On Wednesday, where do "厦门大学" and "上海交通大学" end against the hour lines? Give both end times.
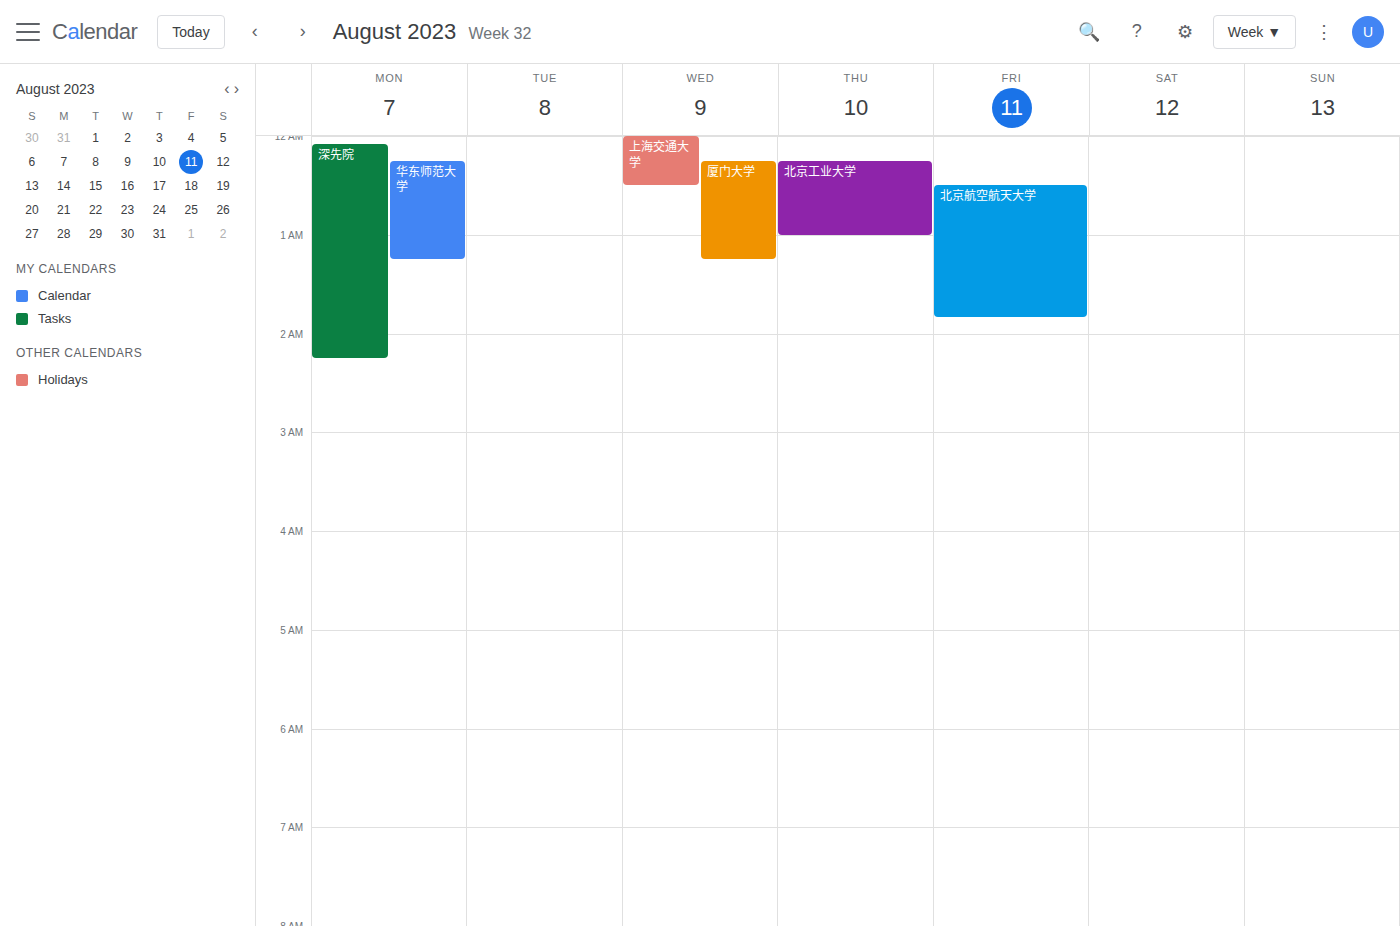
"厦门大学": 1:15 AM, neither: a quarter of the way from the 1 AM line to the 2 AM line. "上海交通大学": 12:30 AM, halfway between the 12 AM and 1 AM lines.